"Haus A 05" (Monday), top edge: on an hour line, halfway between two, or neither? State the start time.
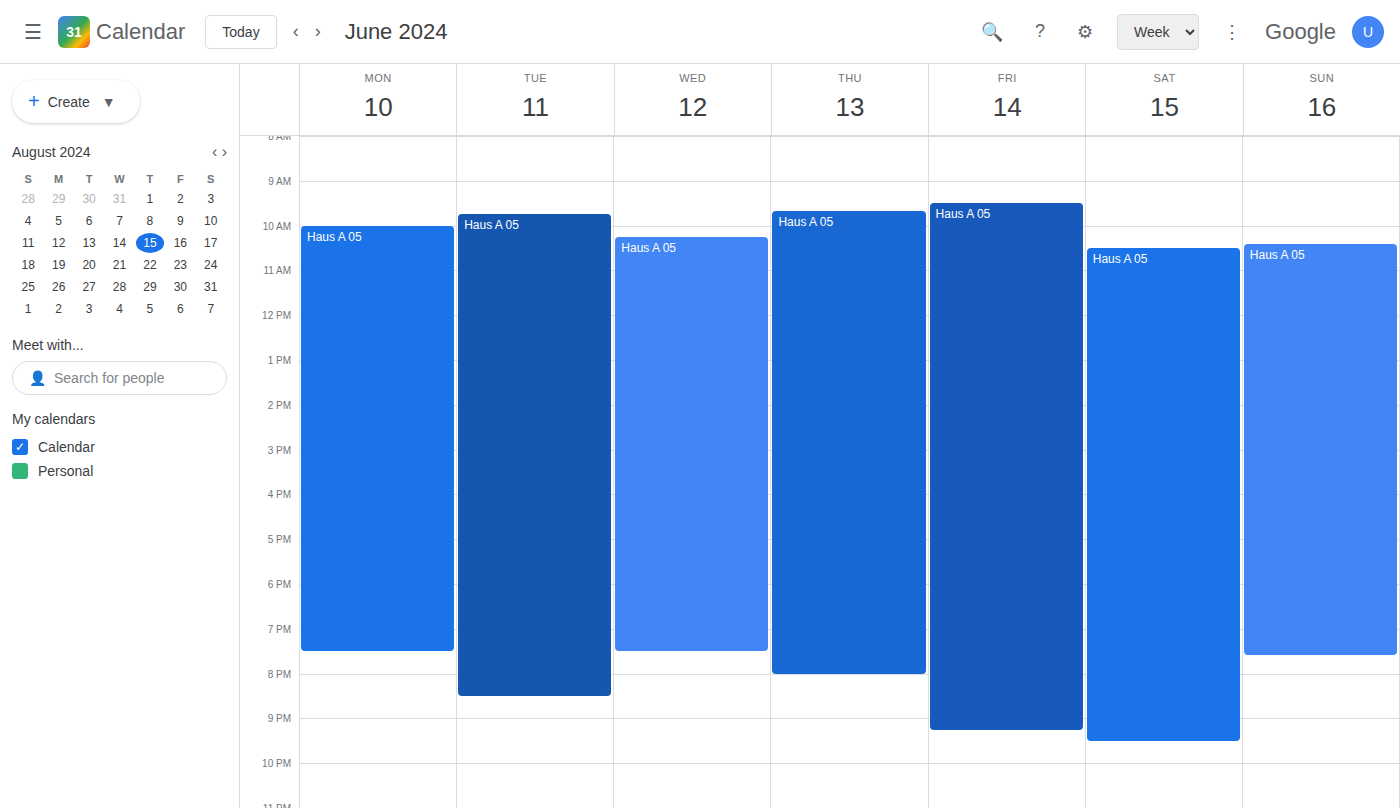
10:00 -- exactly on the 10:00 line.